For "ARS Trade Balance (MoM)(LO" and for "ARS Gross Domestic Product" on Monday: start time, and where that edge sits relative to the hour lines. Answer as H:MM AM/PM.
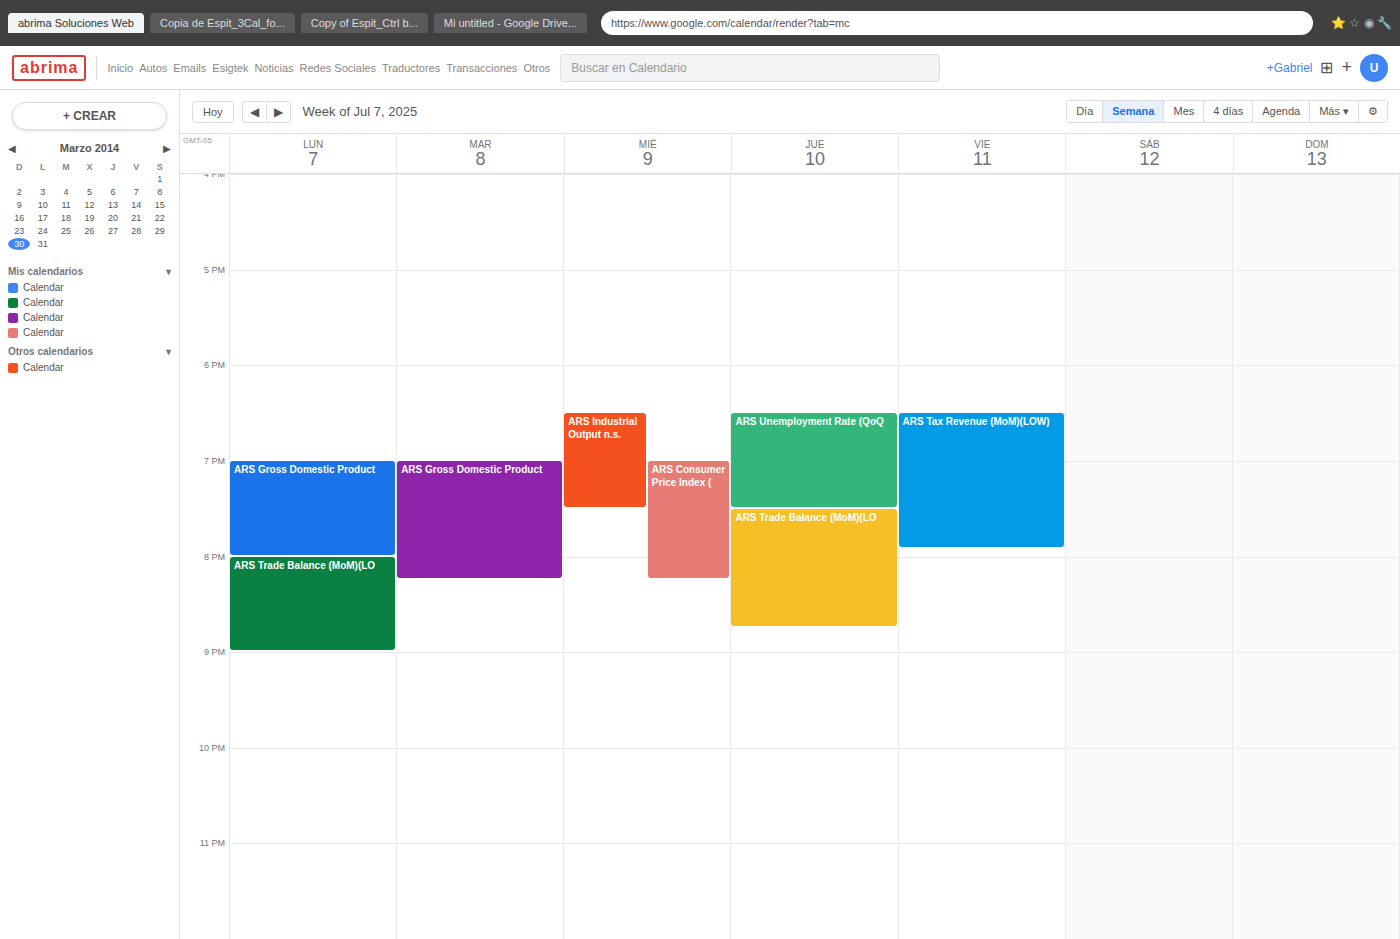
"ARS Trade Balance (MoM)(LO": 8:00 PM, exactly on the 8 PM line. "ARS Gross Domestic Product": 7:00 PM, exactly on the 7 PM line.